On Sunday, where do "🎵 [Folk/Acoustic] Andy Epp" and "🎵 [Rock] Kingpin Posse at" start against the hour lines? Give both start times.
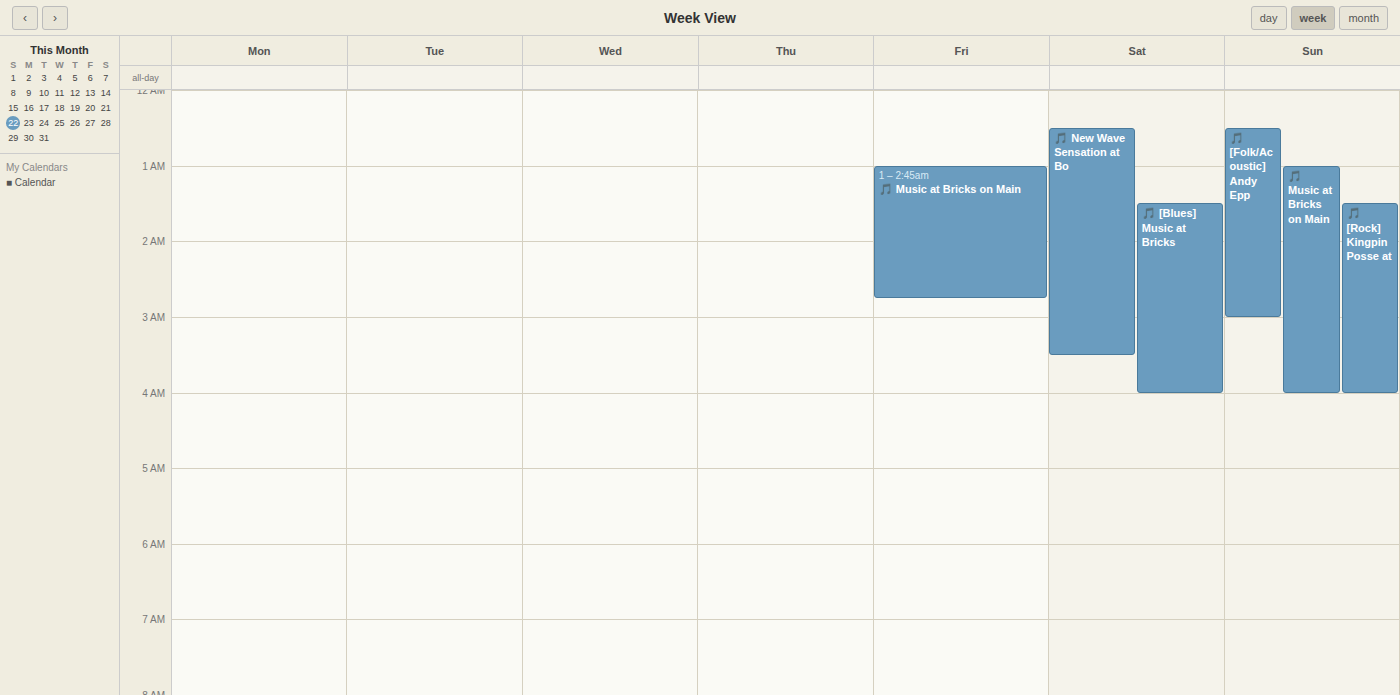
"🎵 [Folk/Acoustic] Andy Epp": 12:30 AM, halfway between the 12 AM and 1 AM lines. "🎵 [Rock] Kingpin Posse at": 1:30 AM, halfway between the 1 AM and 2 AM lines.